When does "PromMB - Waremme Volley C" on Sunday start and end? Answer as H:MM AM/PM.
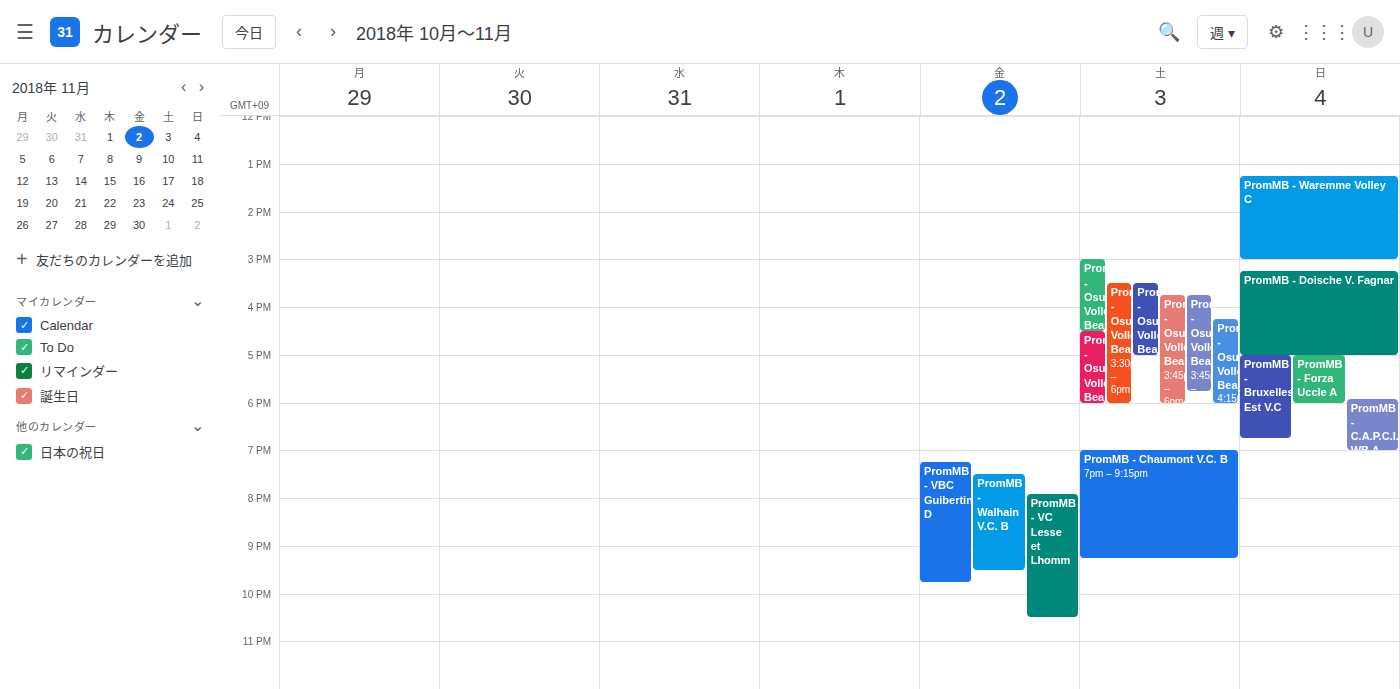
1:15 PM to 3:00 PM